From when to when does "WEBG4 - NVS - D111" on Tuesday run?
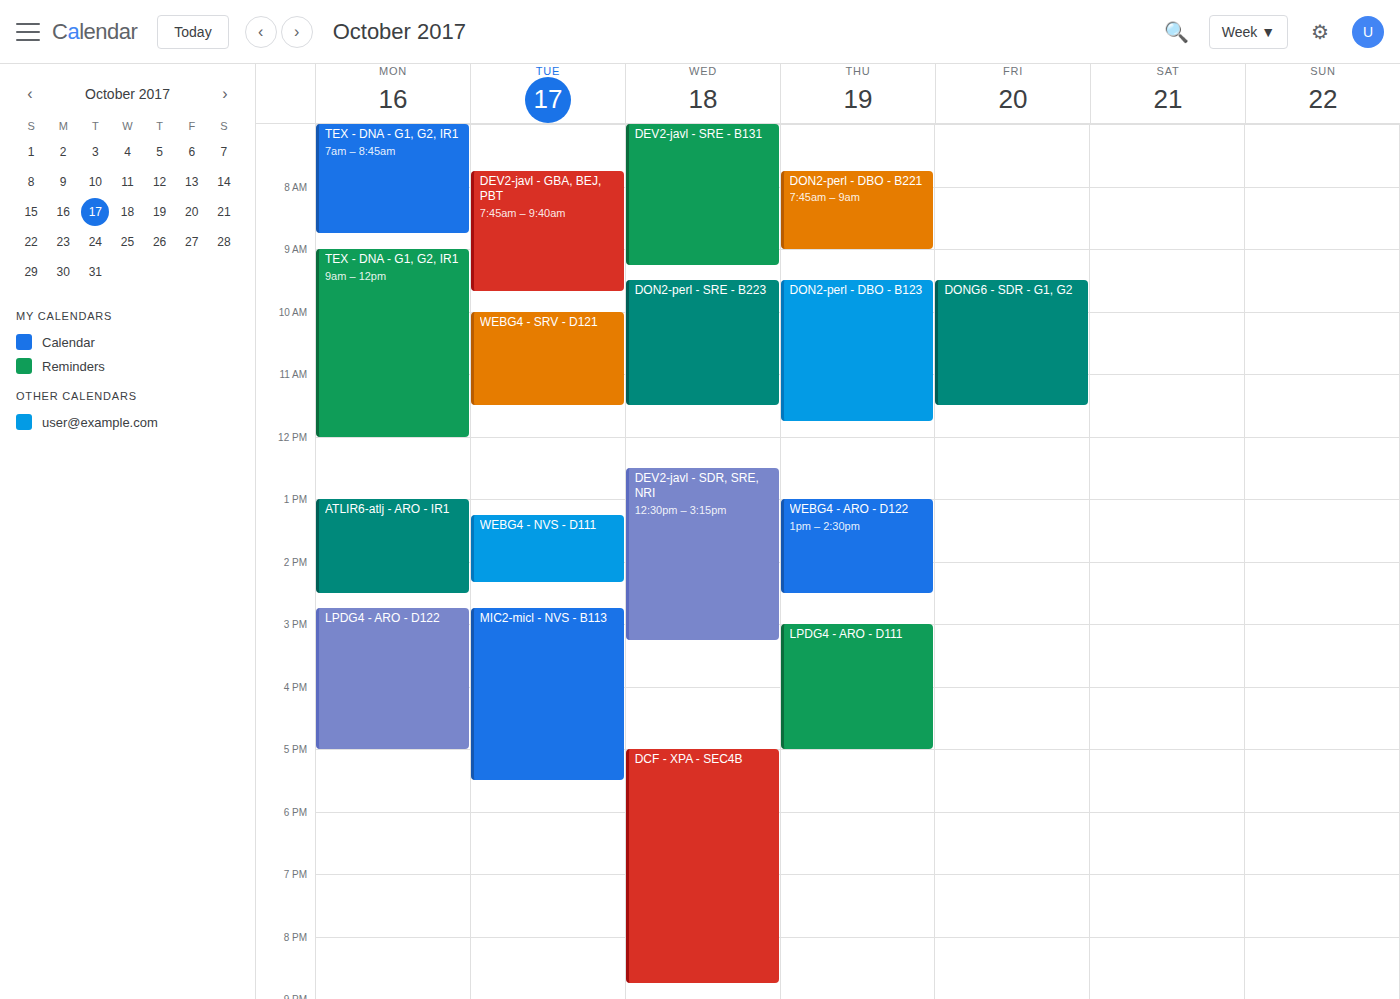
1:15 PM to 2:20 PM